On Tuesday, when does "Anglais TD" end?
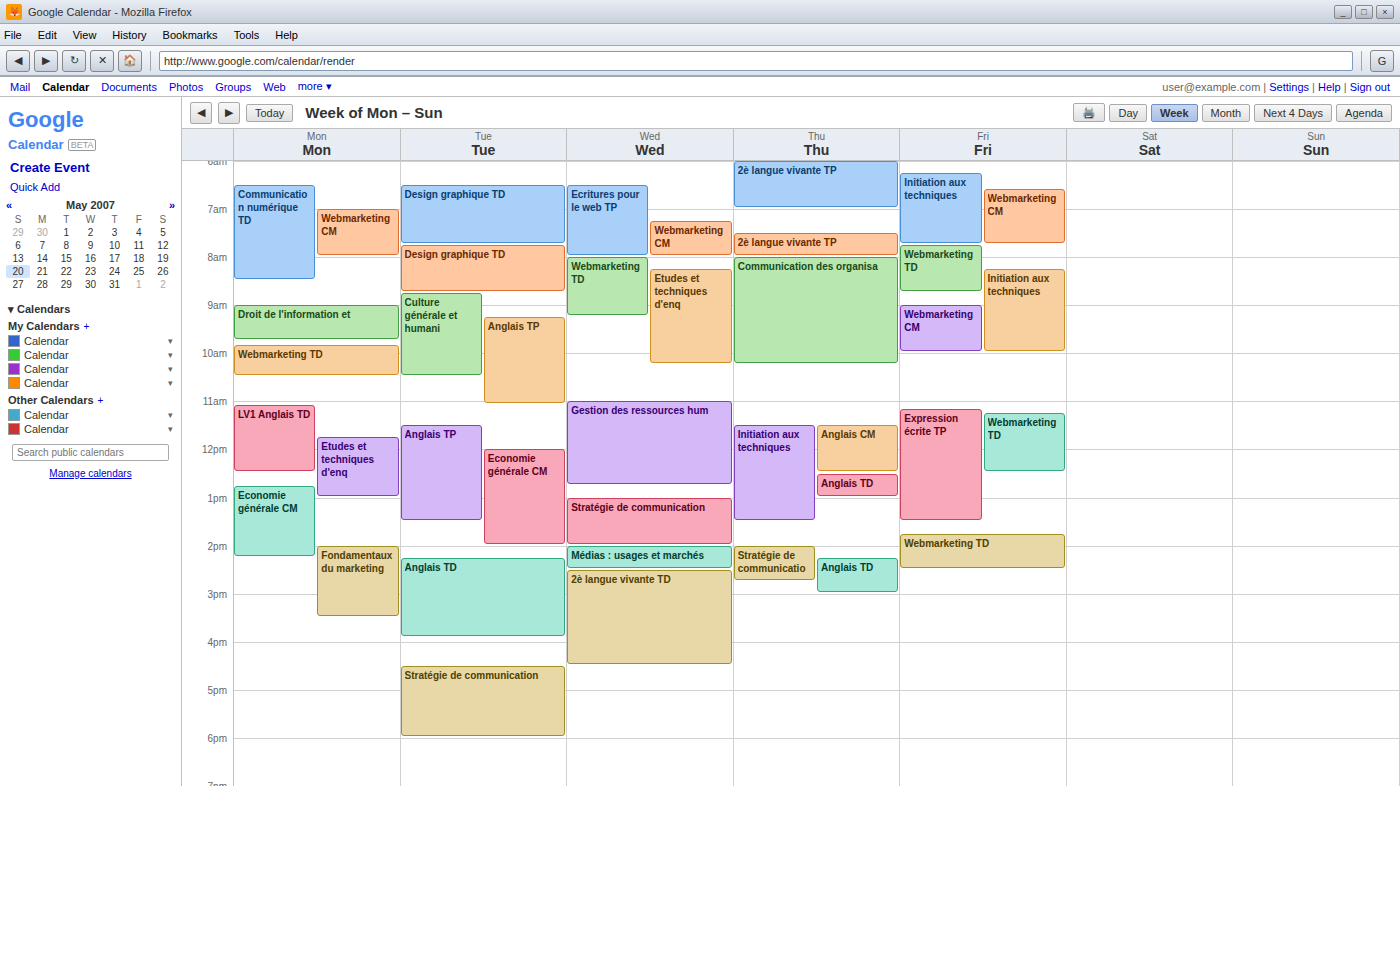
3:55 PM